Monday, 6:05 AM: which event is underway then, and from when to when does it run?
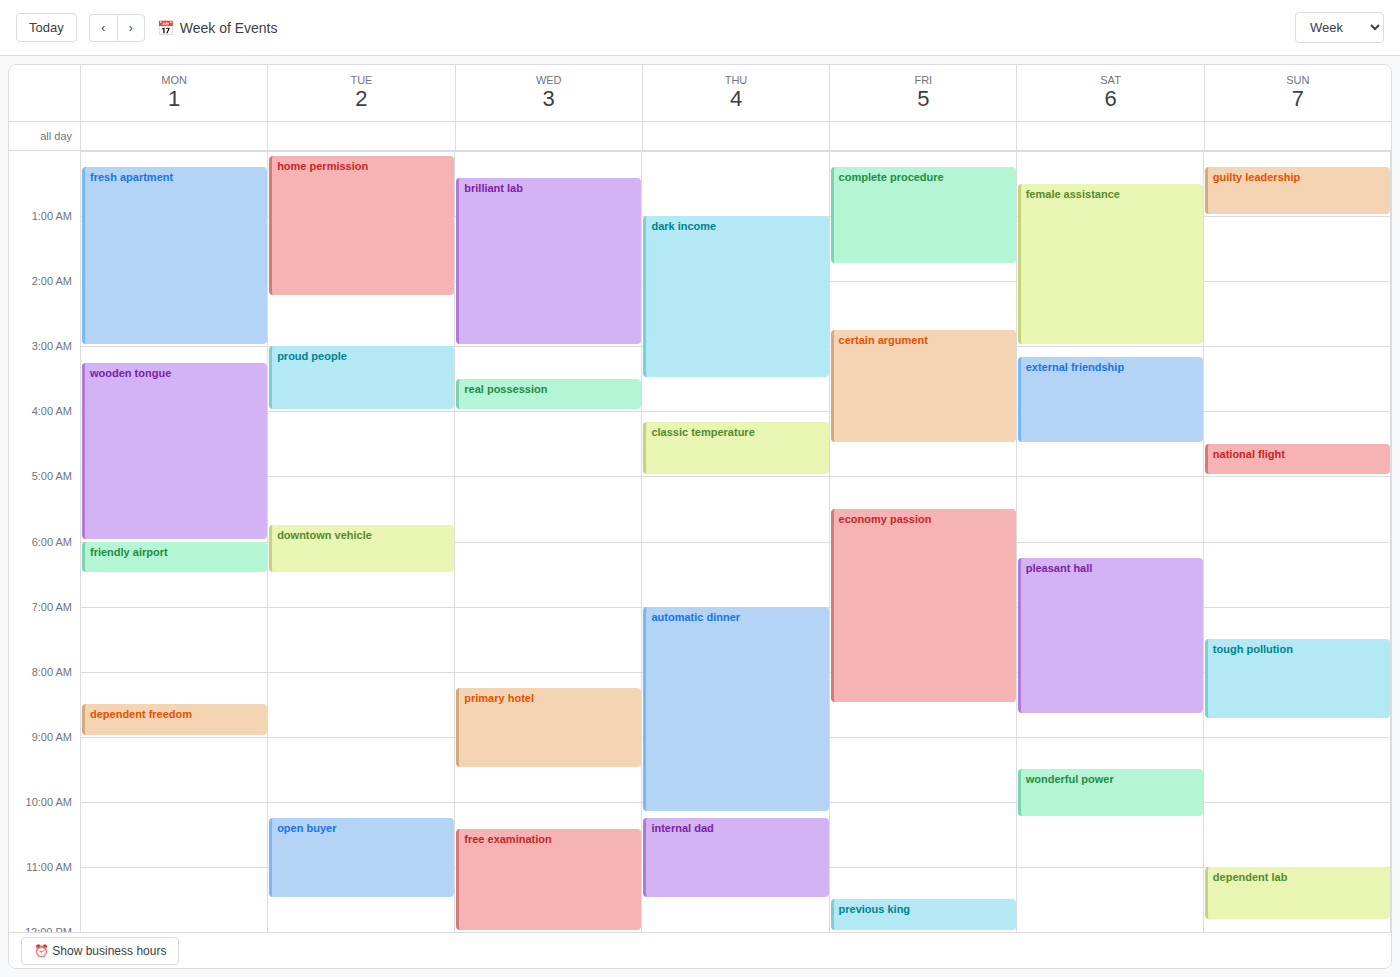
"friendly airport", 6:00 AM to 6:30 AM